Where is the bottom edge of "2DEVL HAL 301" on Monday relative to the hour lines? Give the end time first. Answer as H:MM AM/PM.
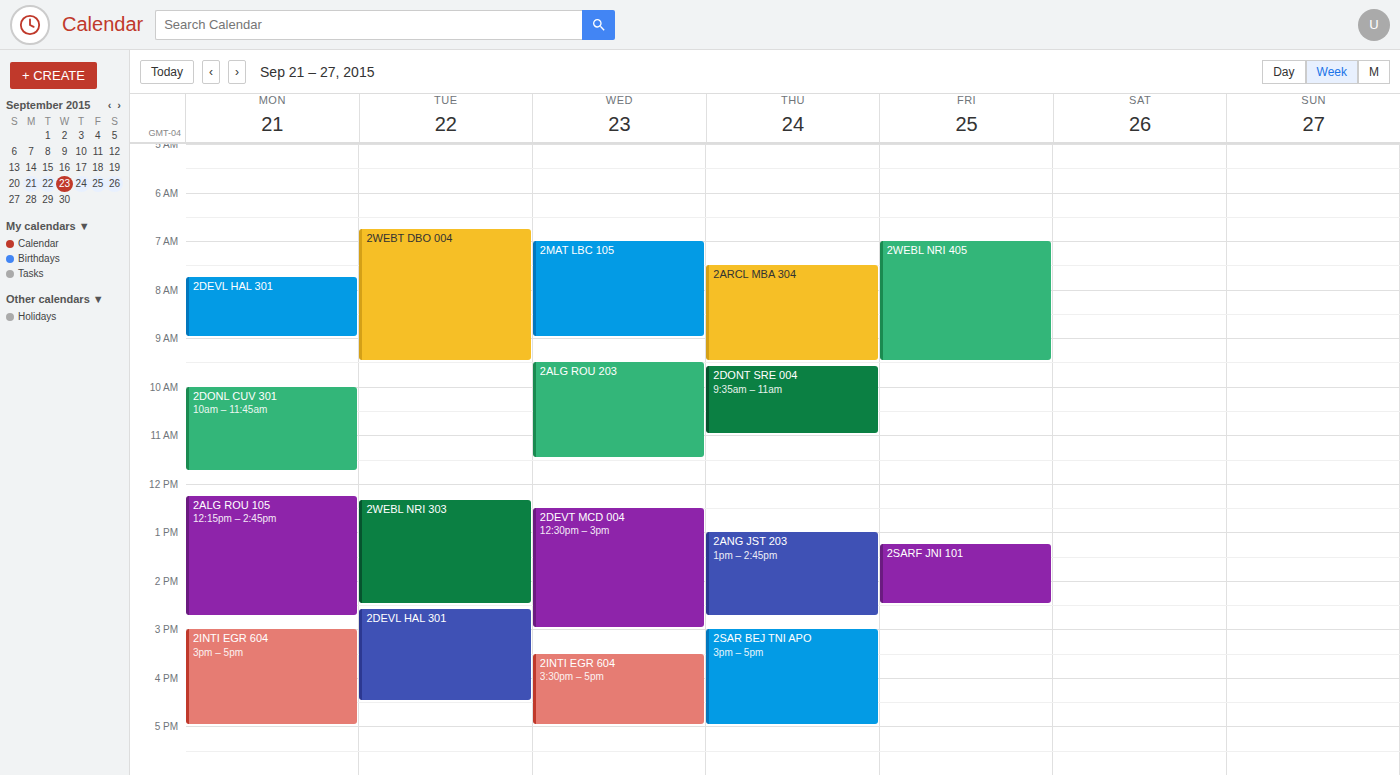
9:00 AM -- exactly on the 9 AM line.